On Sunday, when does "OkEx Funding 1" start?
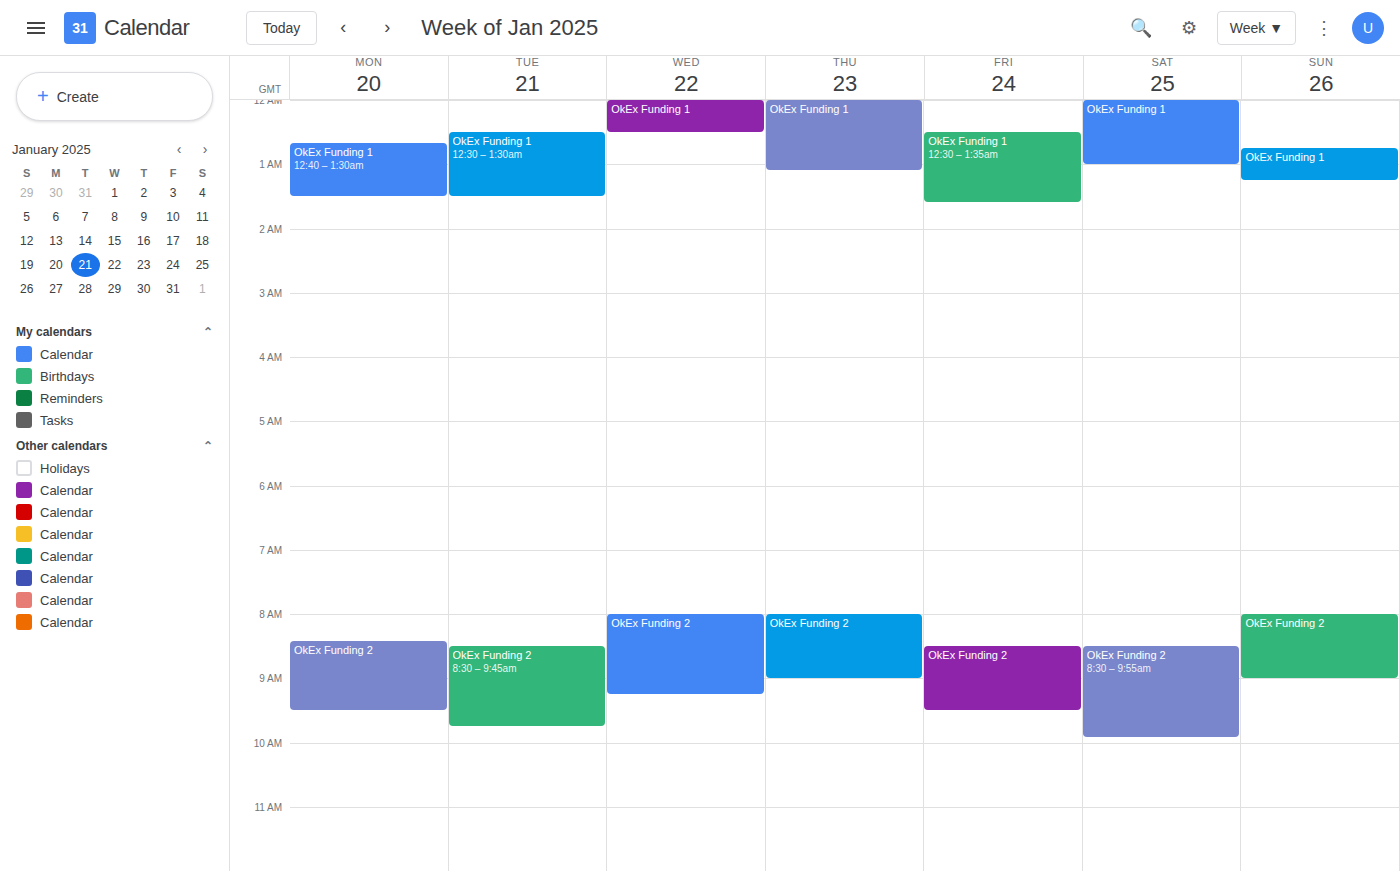
12:45 AM